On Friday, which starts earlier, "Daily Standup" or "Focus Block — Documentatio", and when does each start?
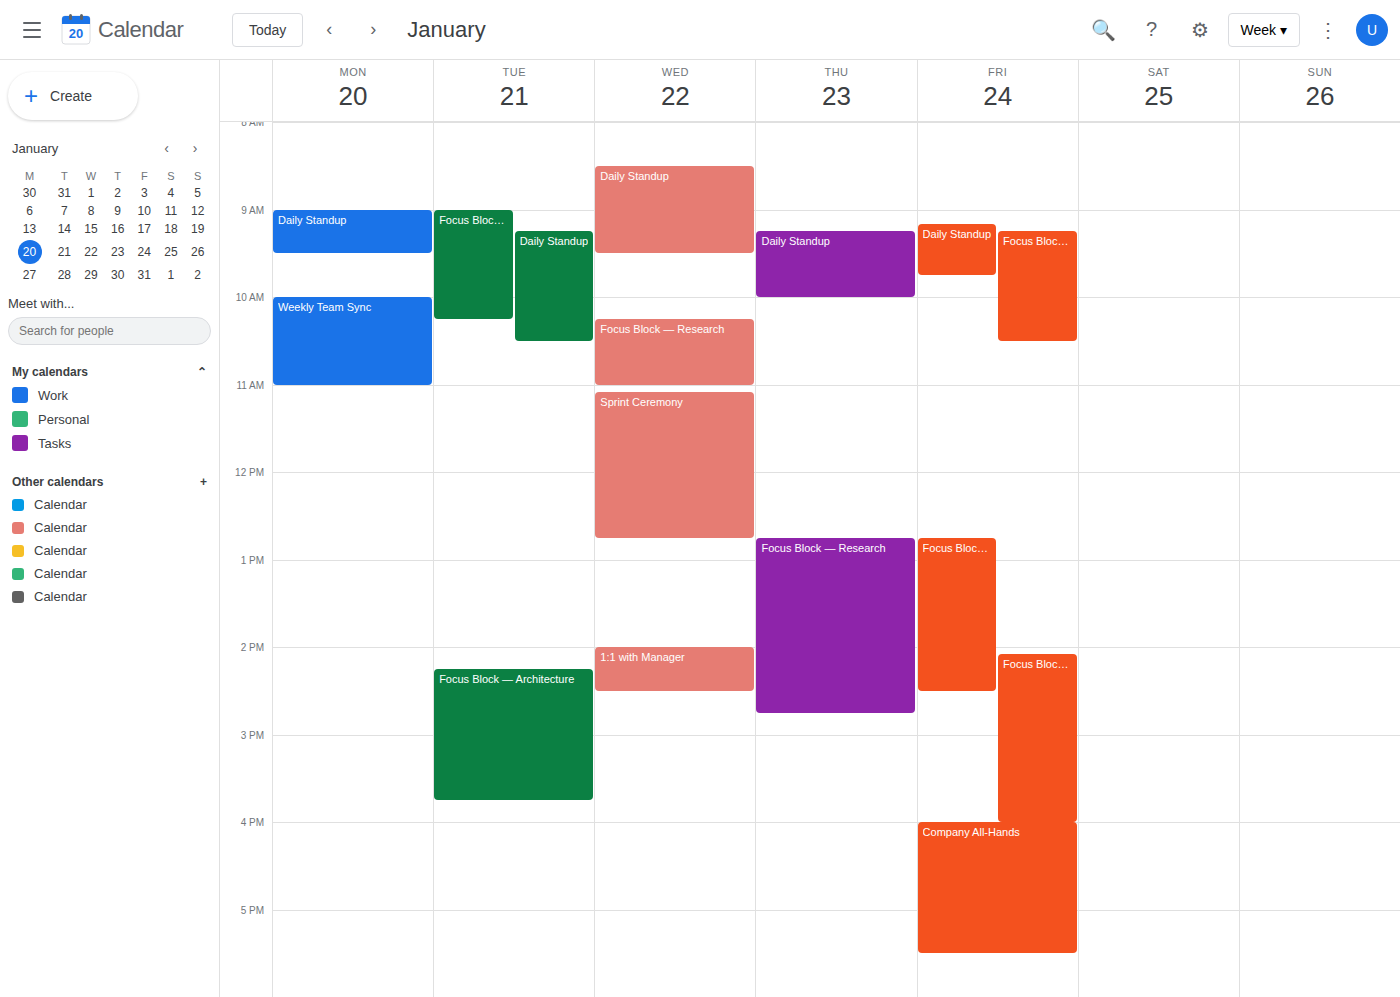
"Daily Standup" 9:10 AM; "Focus Block — Documentatio" 9:15 AM.